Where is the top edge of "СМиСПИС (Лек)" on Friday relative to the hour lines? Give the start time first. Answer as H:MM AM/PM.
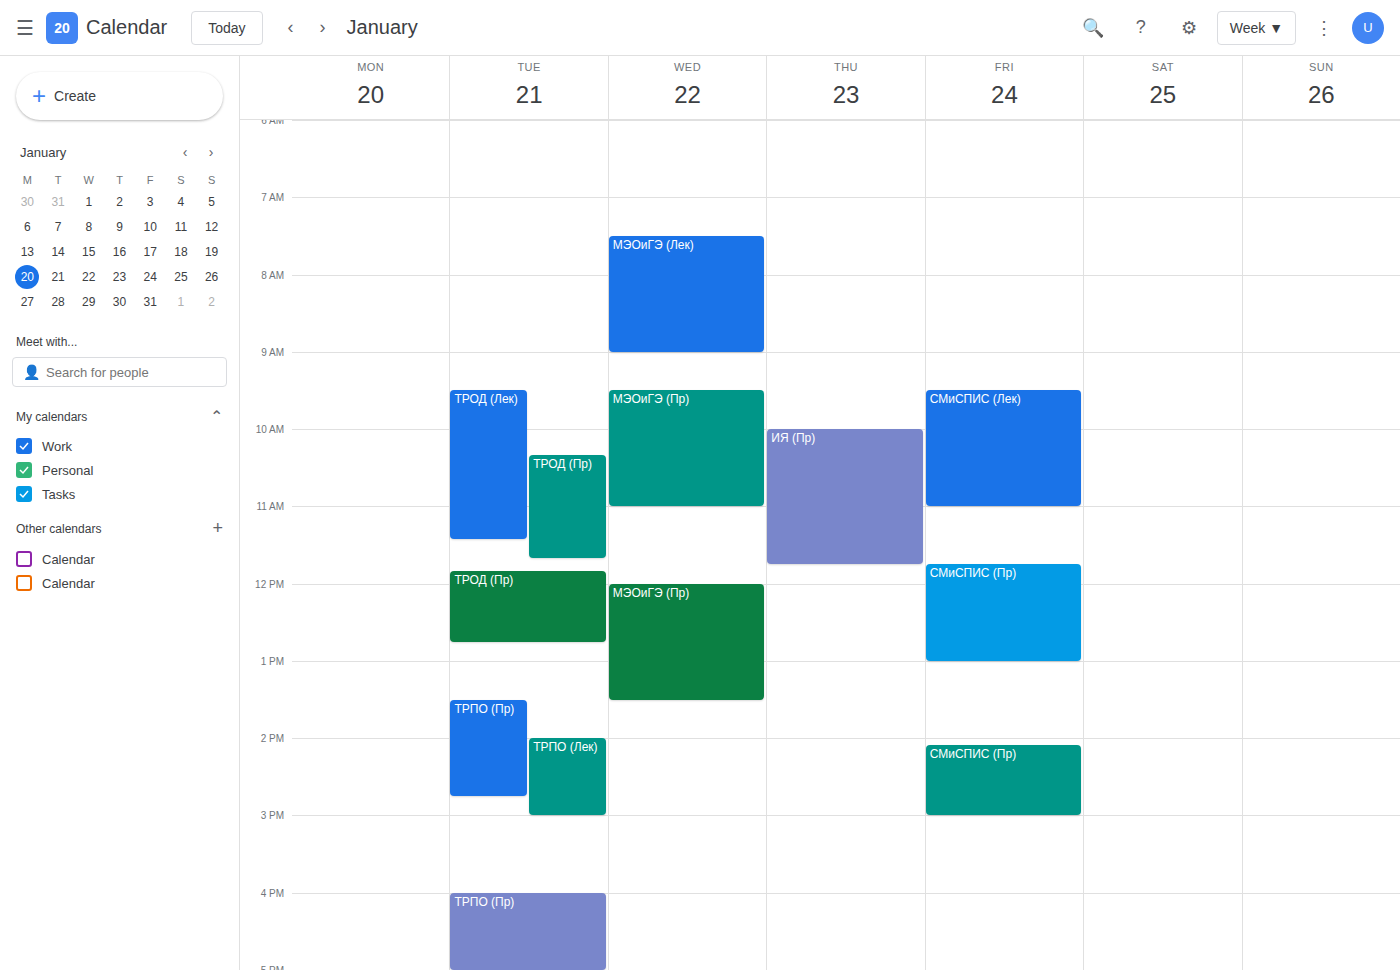
9:30 AM -- halfway between the 9 AM and 10 AM lines.